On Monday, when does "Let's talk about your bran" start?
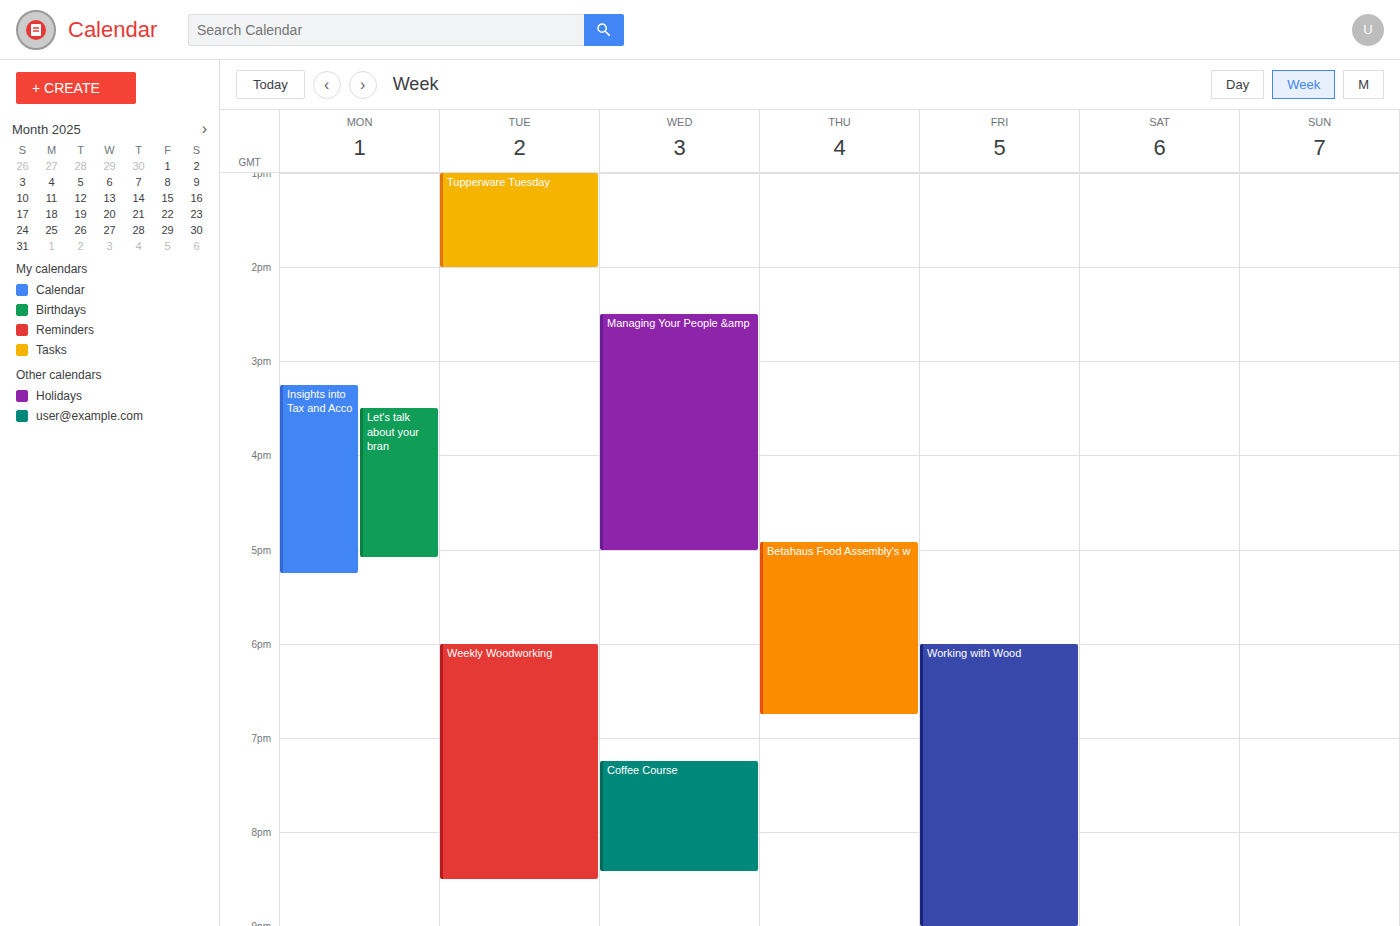
3:30 PM